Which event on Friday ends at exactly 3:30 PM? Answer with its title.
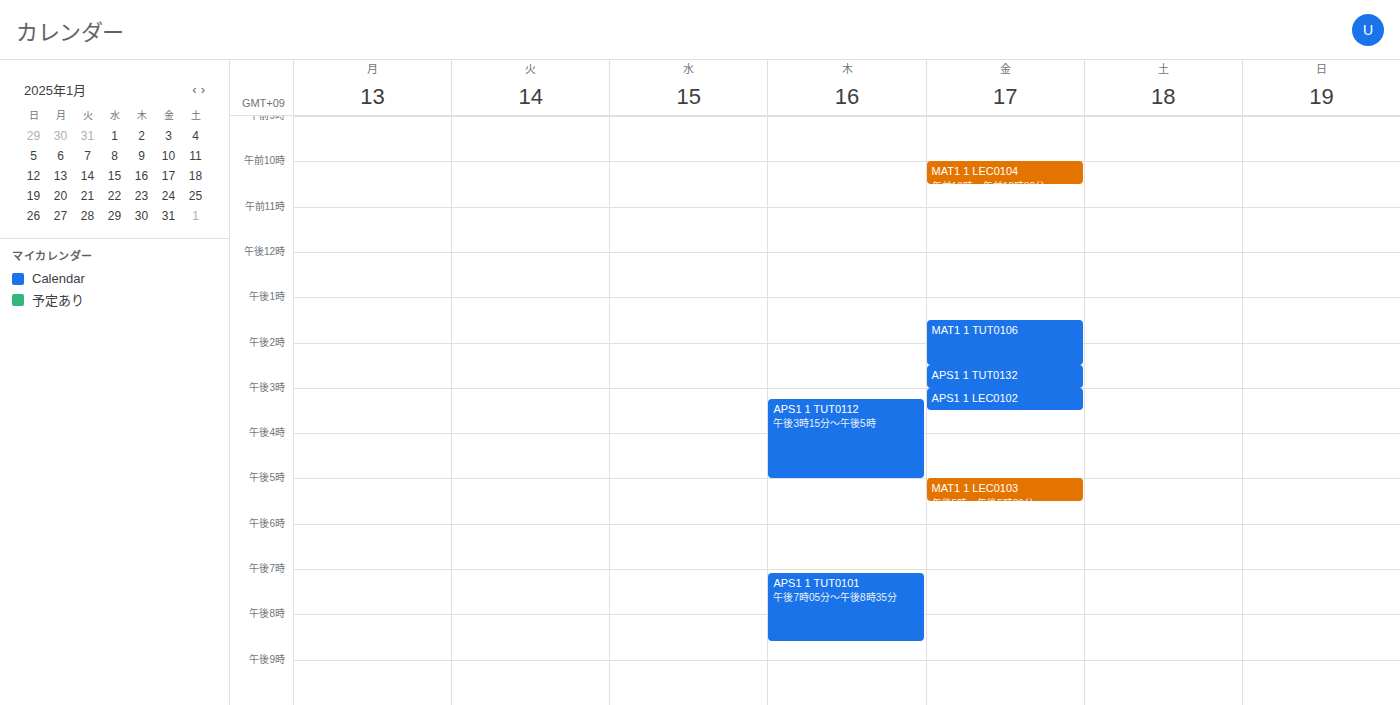
"APS1 1 LEC0102"